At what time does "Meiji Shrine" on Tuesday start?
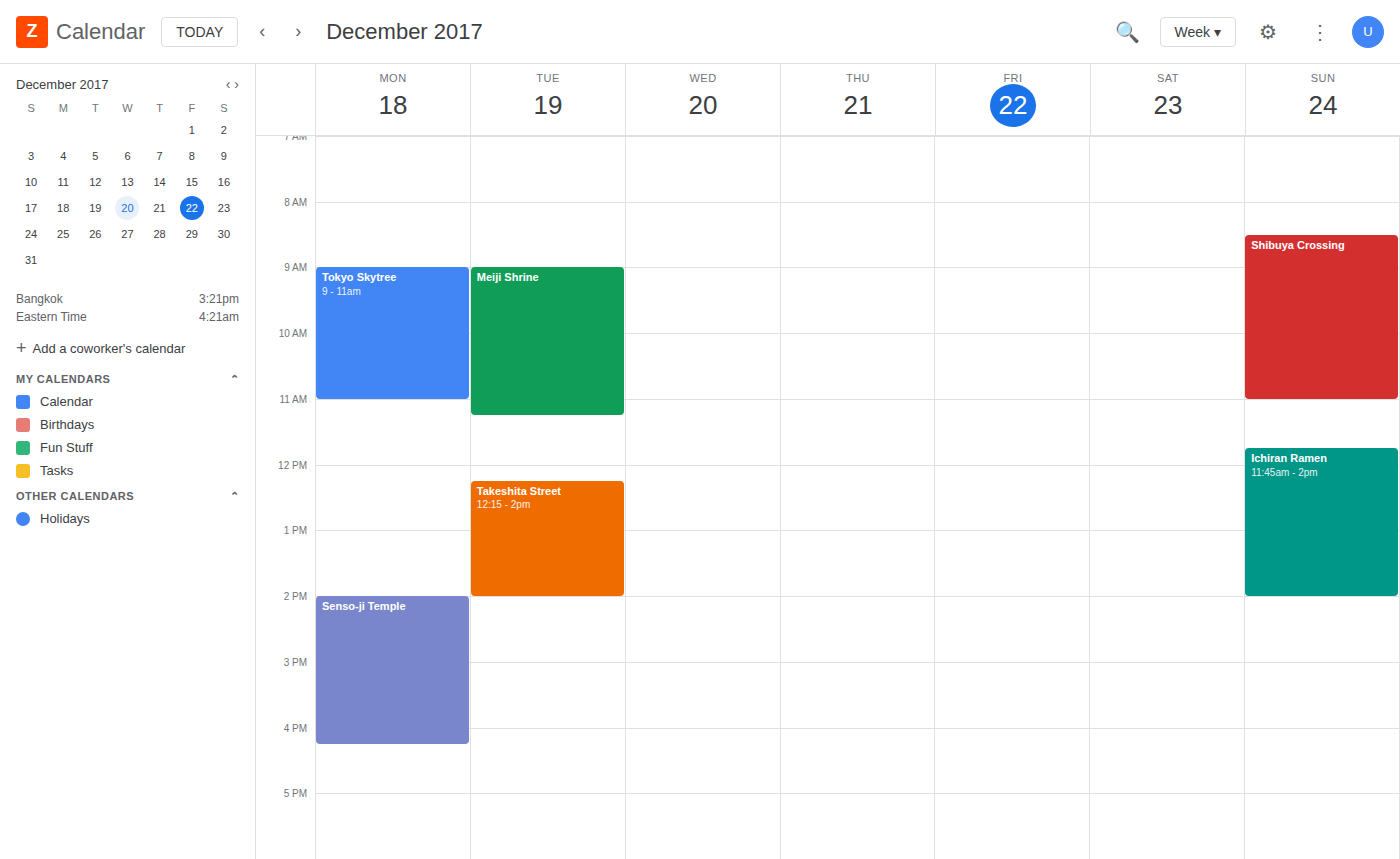
9:00 AM